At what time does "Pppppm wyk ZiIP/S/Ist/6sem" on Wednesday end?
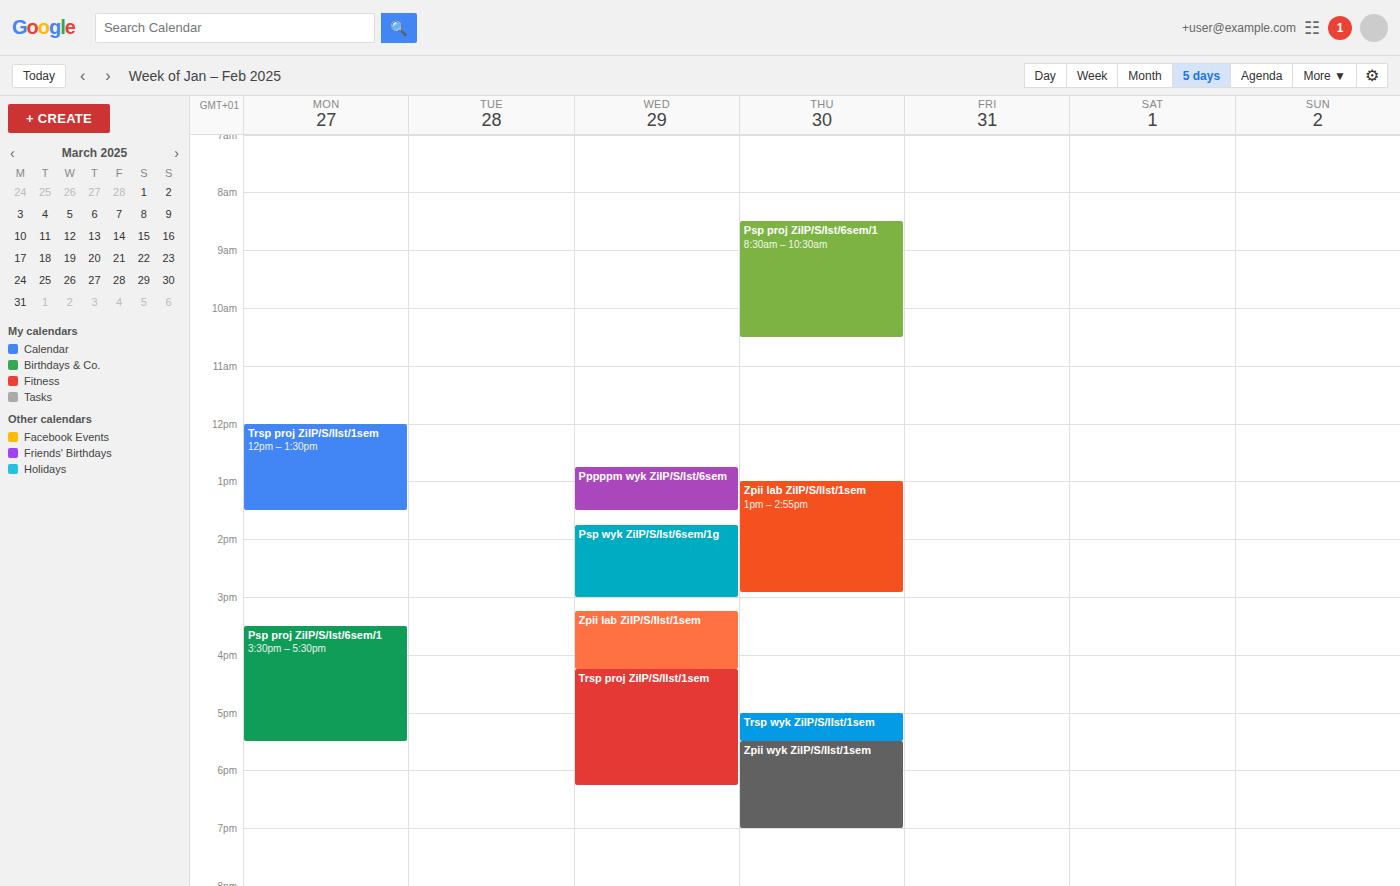
1:30 PM